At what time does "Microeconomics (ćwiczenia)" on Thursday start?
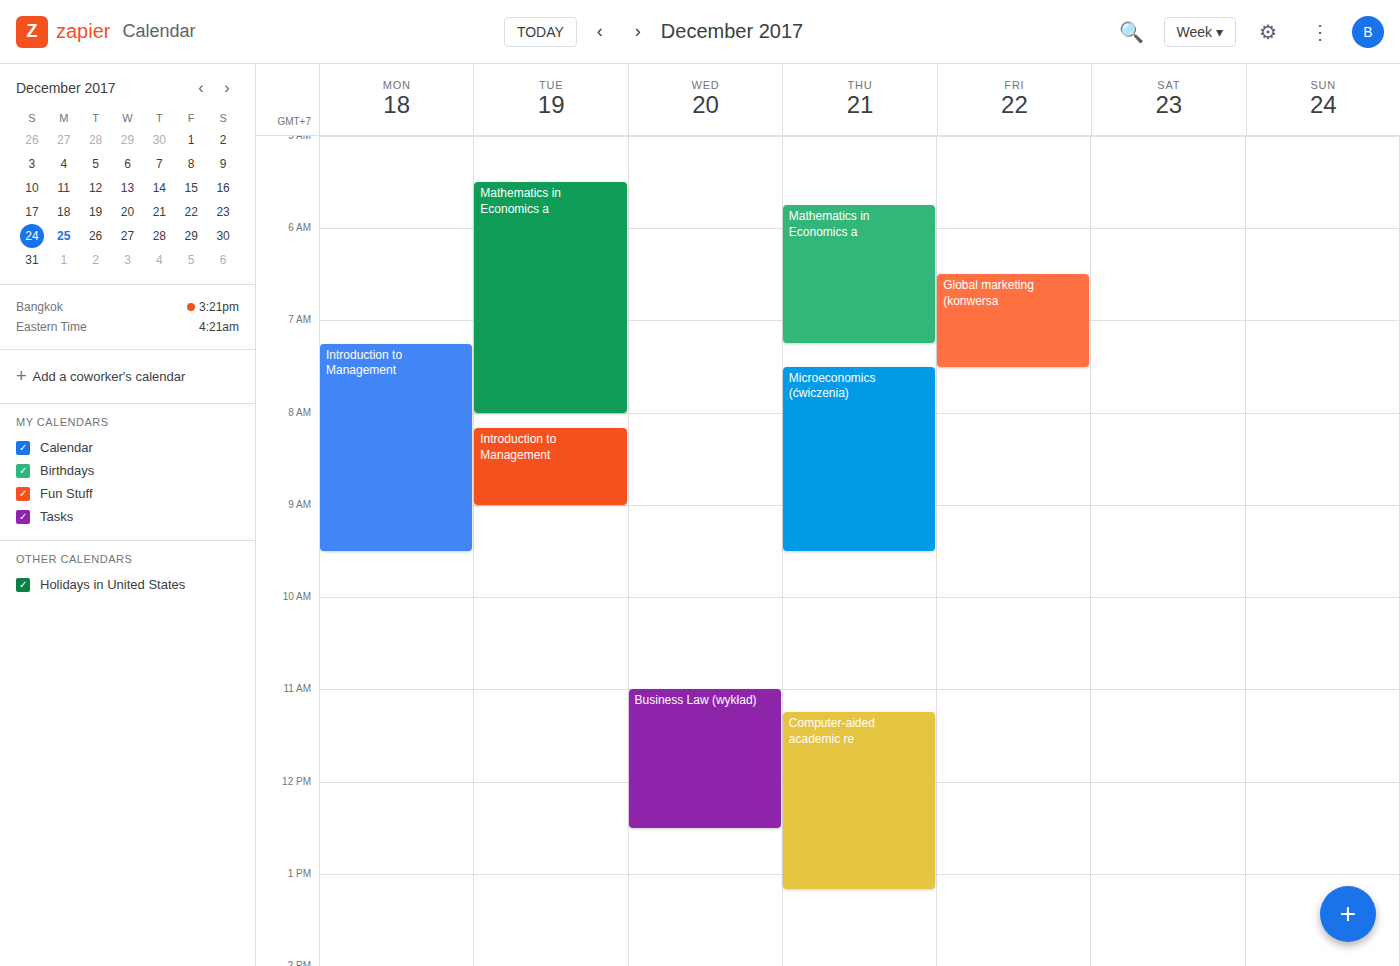
7:30 AM